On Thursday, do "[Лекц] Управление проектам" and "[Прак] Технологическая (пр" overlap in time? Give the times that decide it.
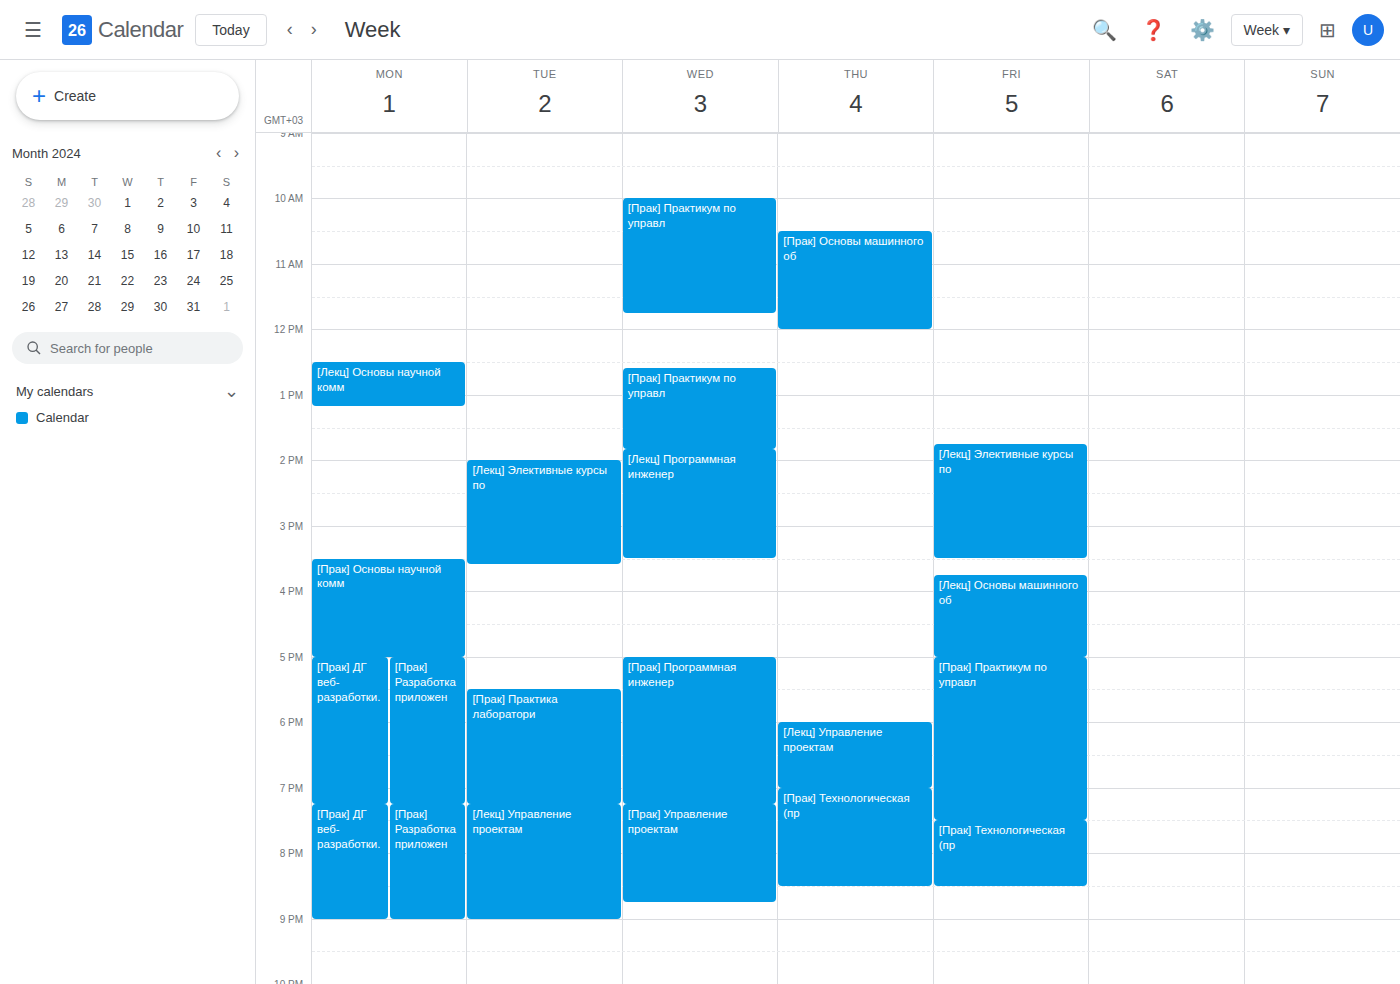
"[Лекц] Управление проектам" ends at 7:00 PM, exactly when "[Прак] Технологическая (пр" starts -- they touch but do not overlap.